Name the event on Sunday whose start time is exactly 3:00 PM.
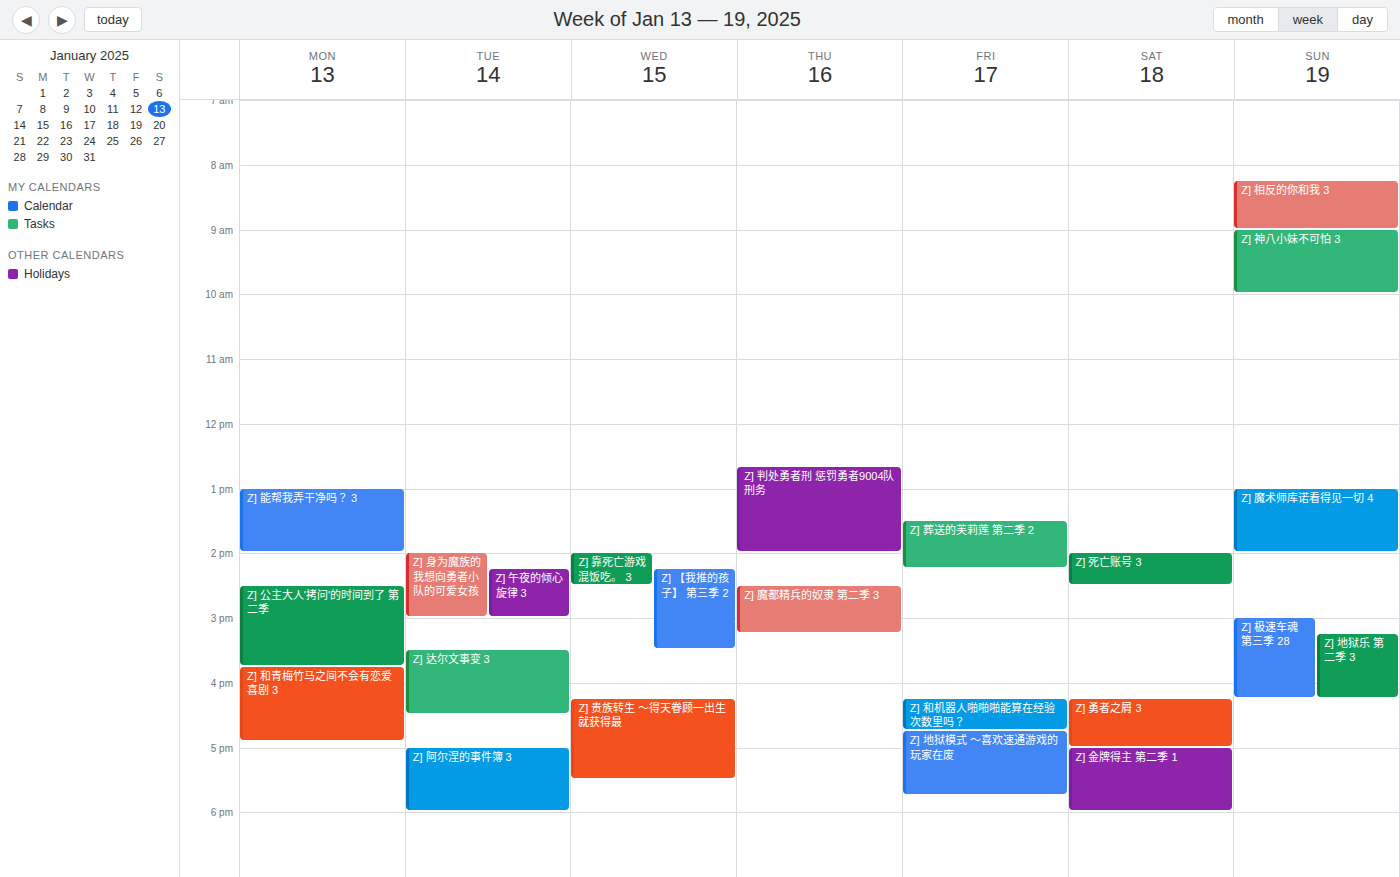
"Z] 极速车魂 第三季 28"